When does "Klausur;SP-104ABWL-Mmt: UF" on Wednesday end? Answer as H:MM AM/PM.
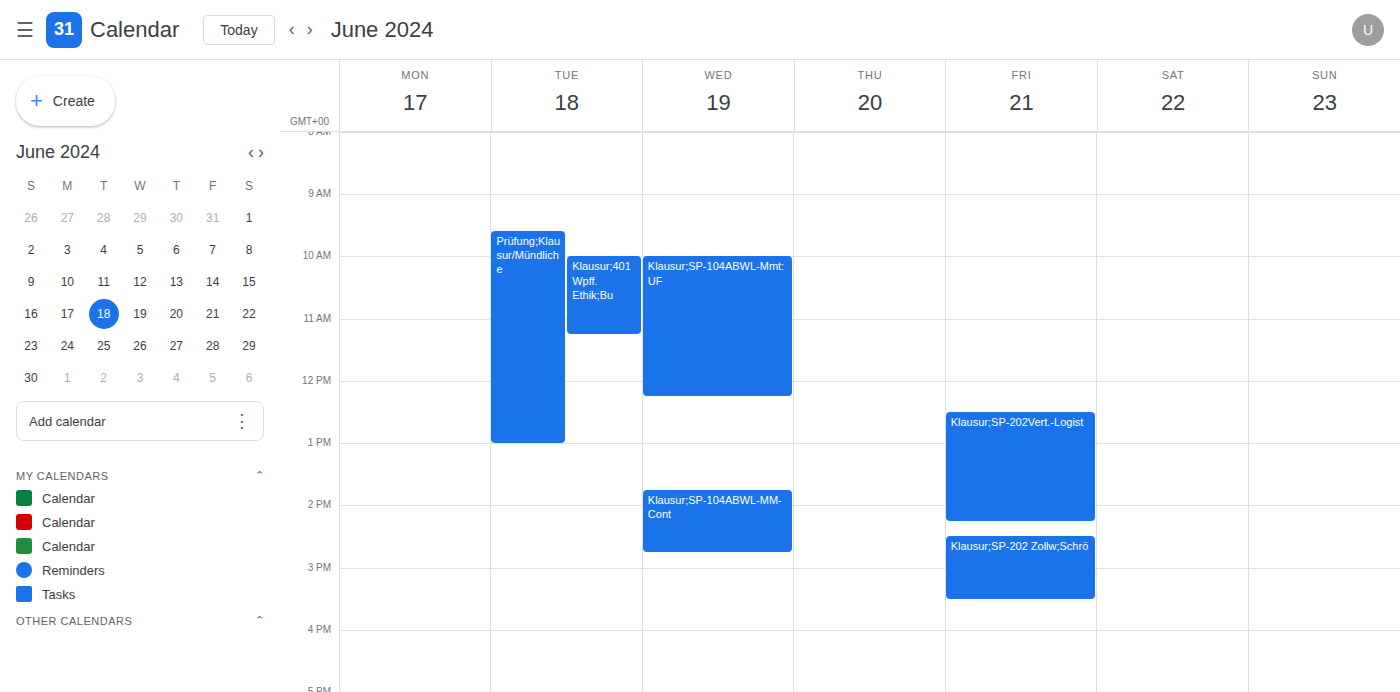
12:15 PM